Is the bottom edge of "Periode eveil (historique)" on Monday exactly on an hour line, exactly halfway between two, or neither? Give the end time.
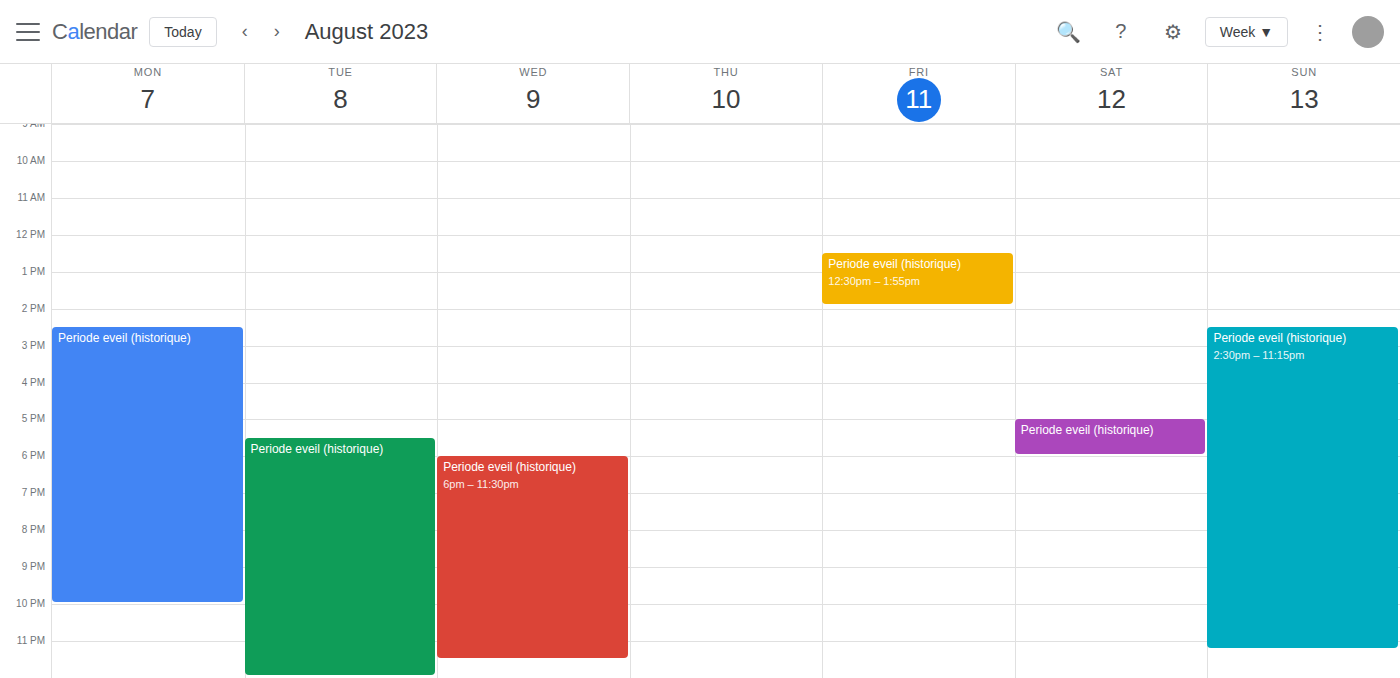
10:00 PM -- exactly on the 10 PM line.